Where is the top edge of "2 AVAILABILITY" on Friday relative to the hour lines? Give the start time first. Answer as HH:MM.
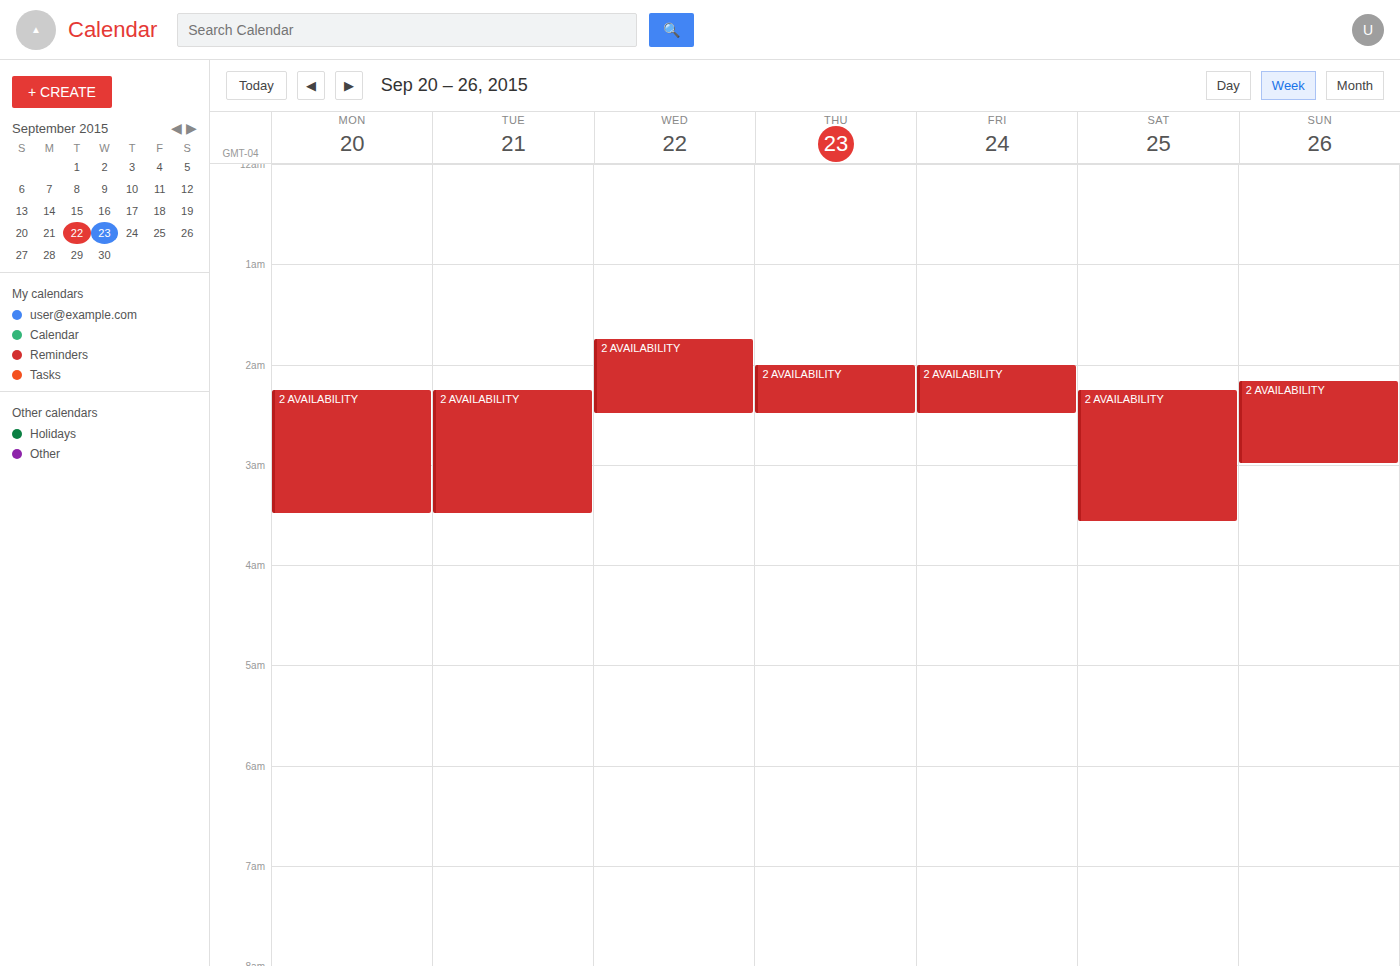
02:00 -- exactly on the 02:00 line.